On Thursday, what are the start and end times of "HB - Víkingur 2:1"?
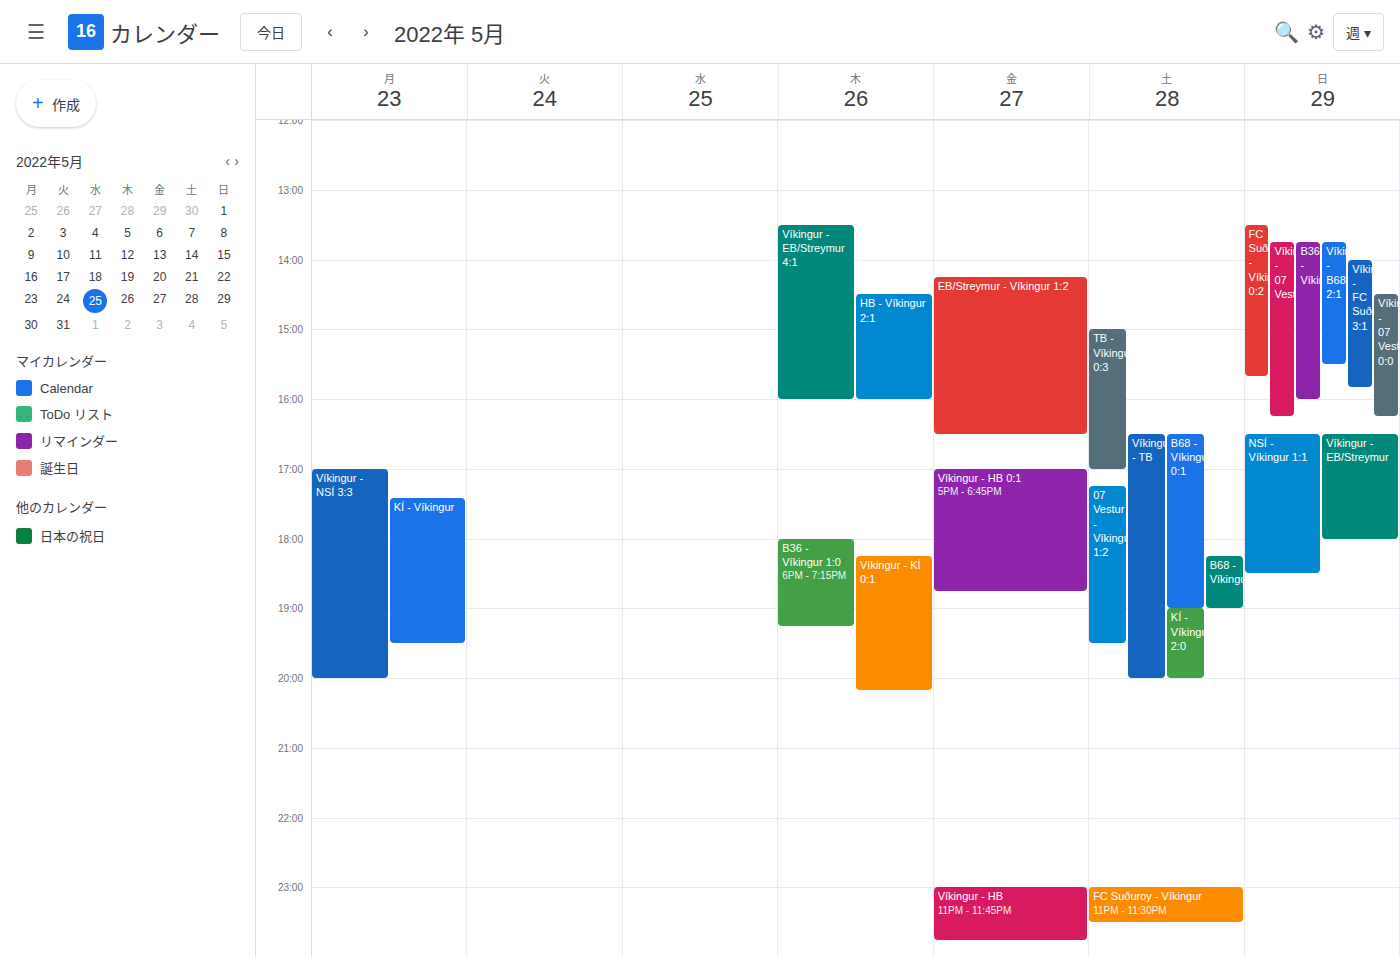
2:30 PM to 4:00 PM